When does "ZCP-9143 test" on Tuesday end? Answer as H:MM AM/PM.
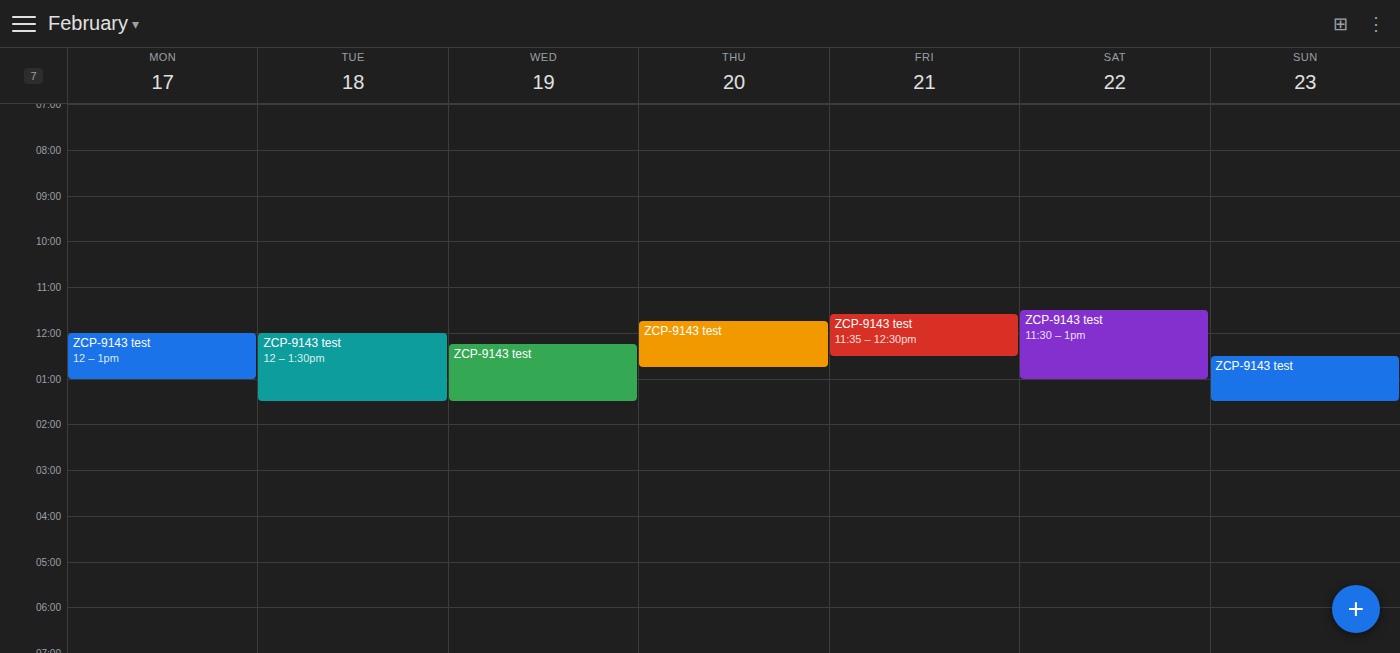
1:30 PM